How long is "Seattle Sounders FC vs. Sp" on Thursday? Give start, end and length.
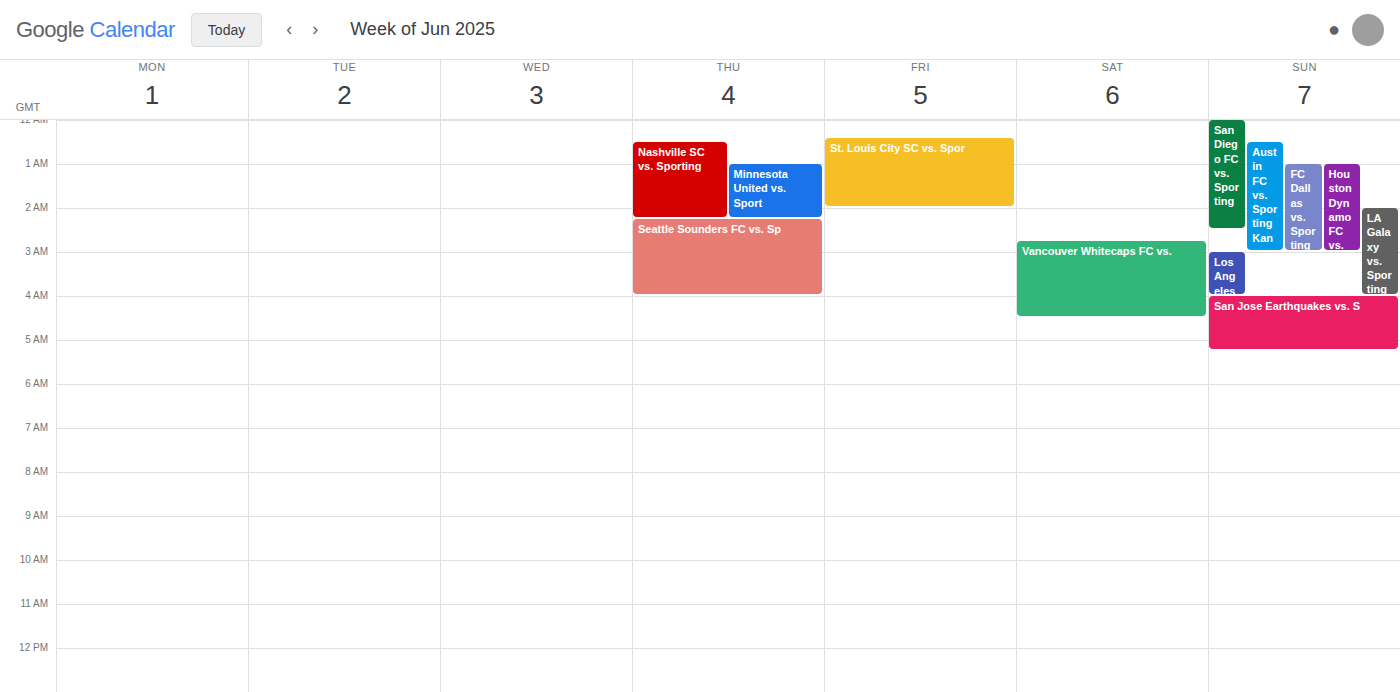
2:15 AM to 4:00 AM, 1 hour 45 minutes